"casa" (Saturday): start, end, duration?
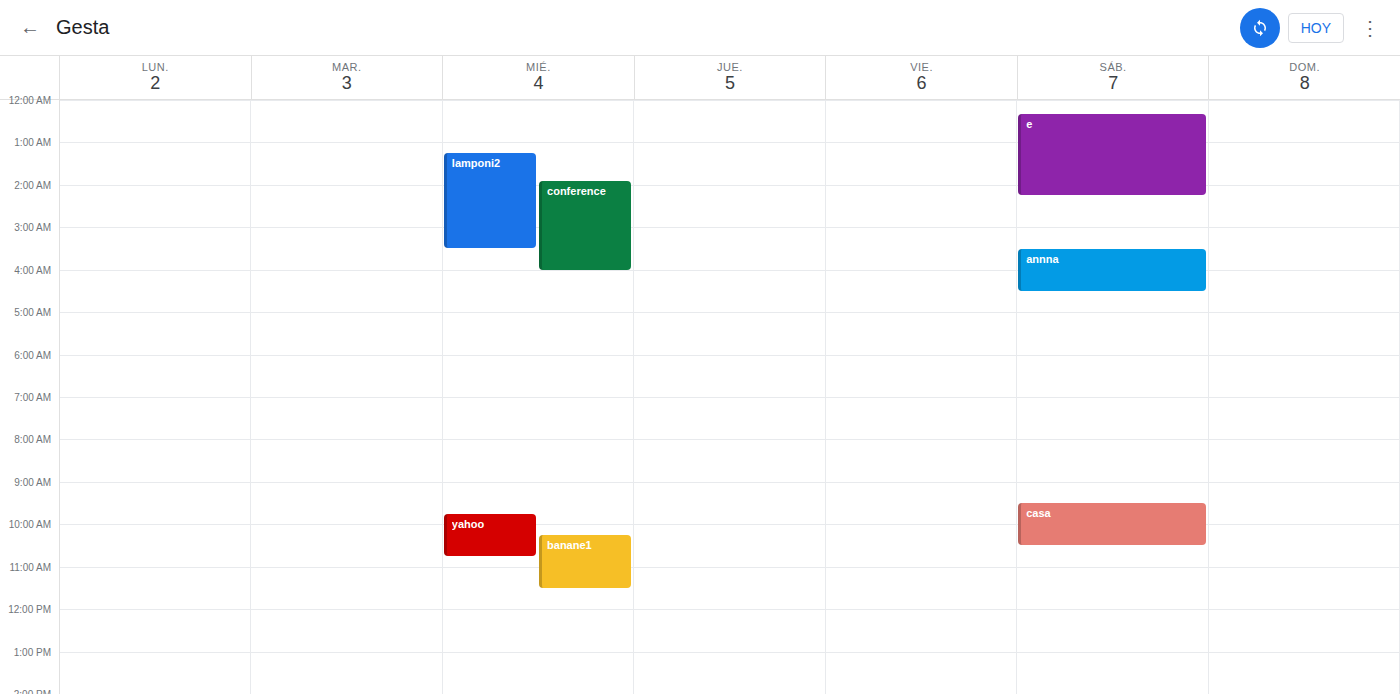
09:30 to 10:30, 1 hour